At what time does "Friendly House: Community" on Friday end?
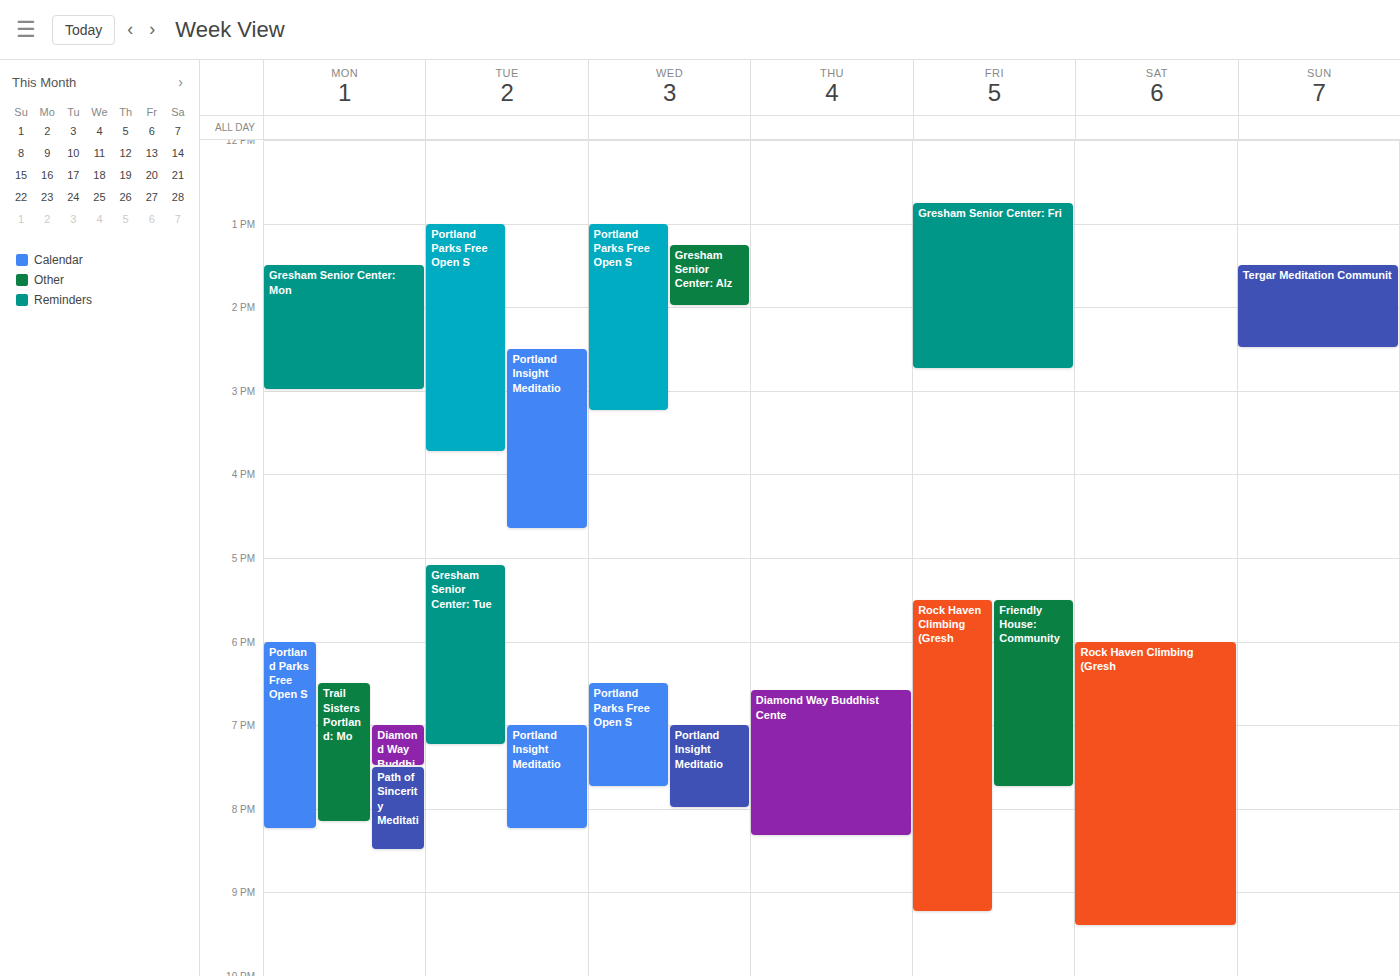
19:45